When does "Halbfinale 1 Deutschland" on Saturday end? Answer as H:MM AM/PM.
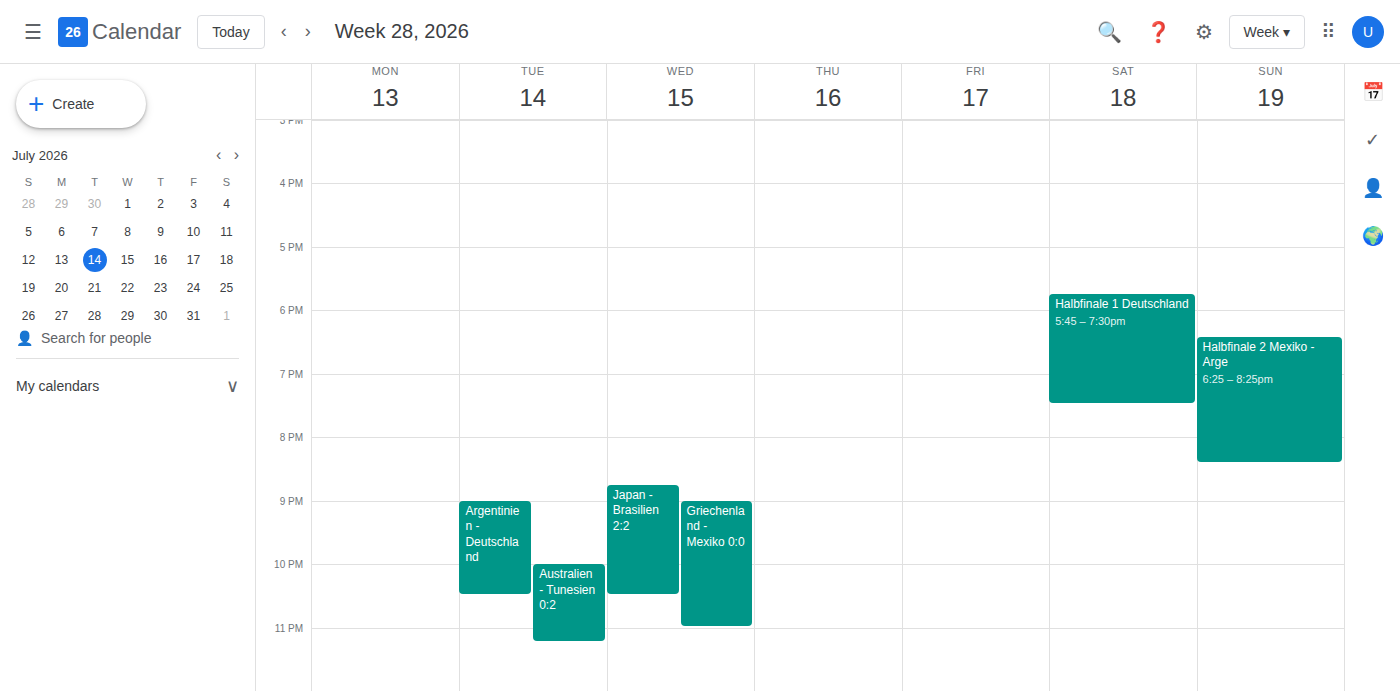
7:30 PM